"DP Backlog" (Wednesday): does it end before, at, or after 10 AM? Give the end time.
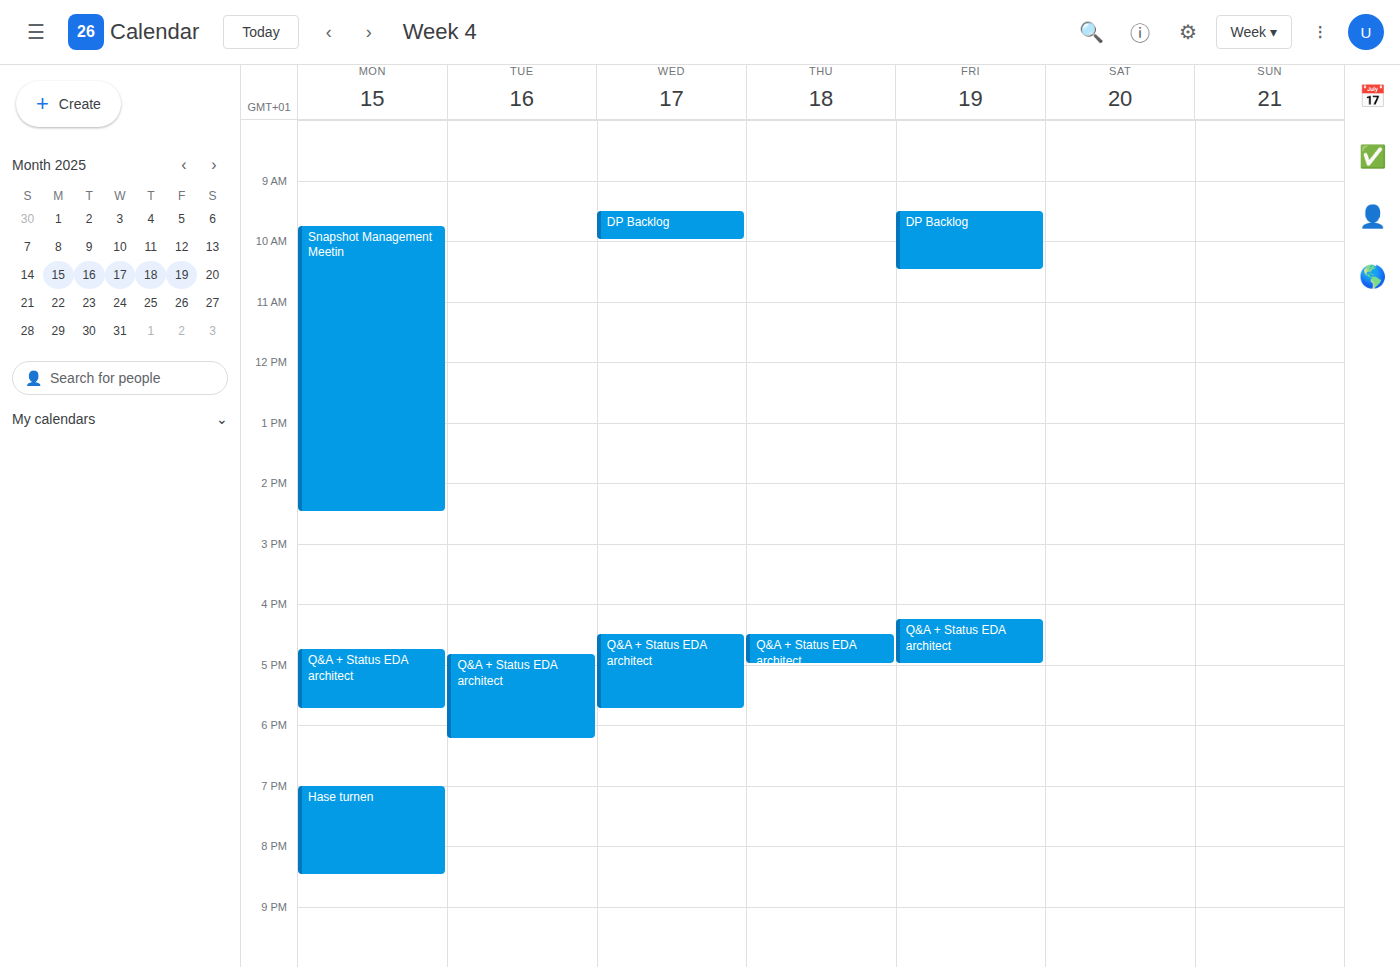
10:00 AM -- exactly at 10 AM, on the 10 AM line.